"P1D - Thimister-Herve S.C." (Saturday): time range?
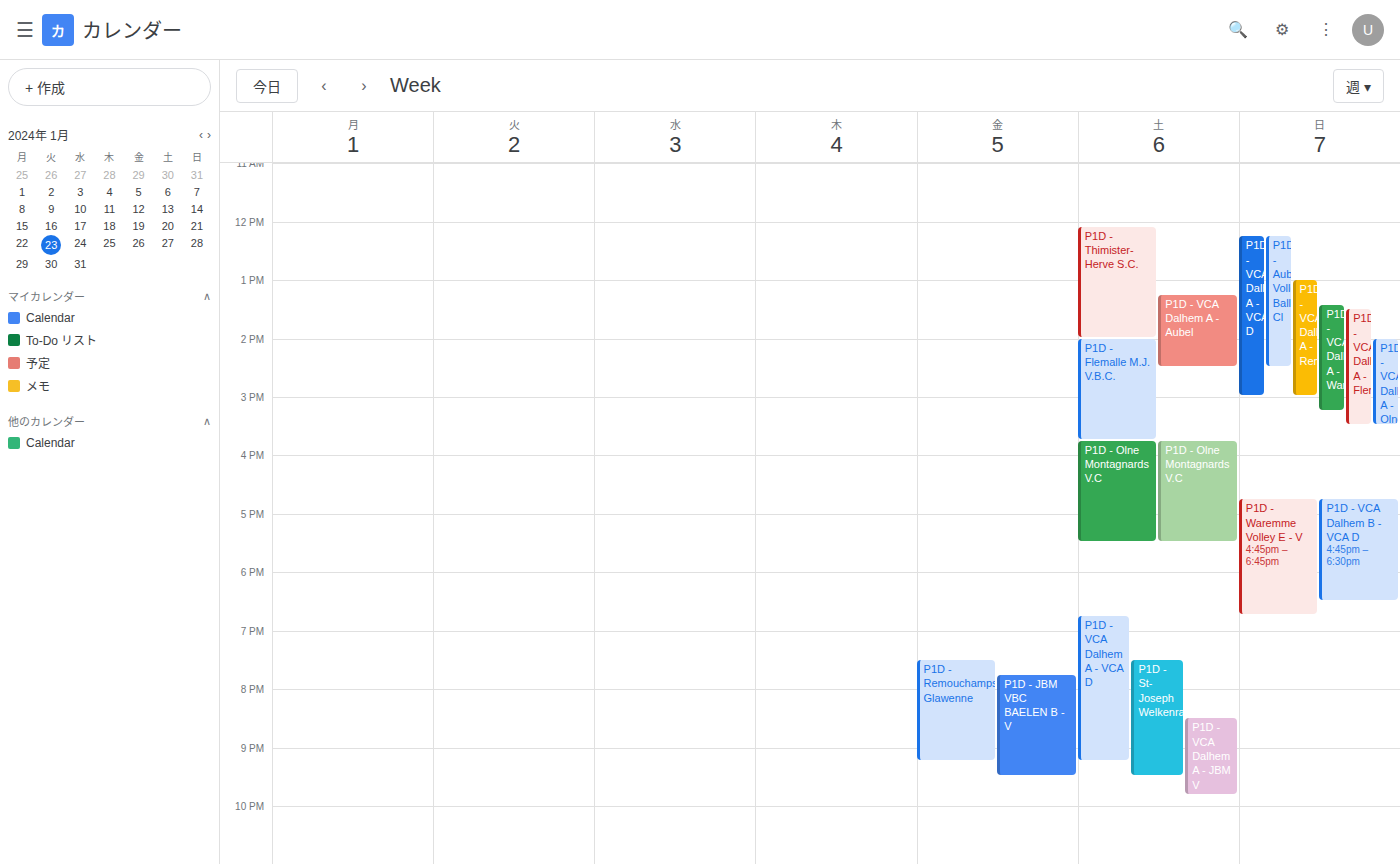
12:05 PM to 2:00 PM